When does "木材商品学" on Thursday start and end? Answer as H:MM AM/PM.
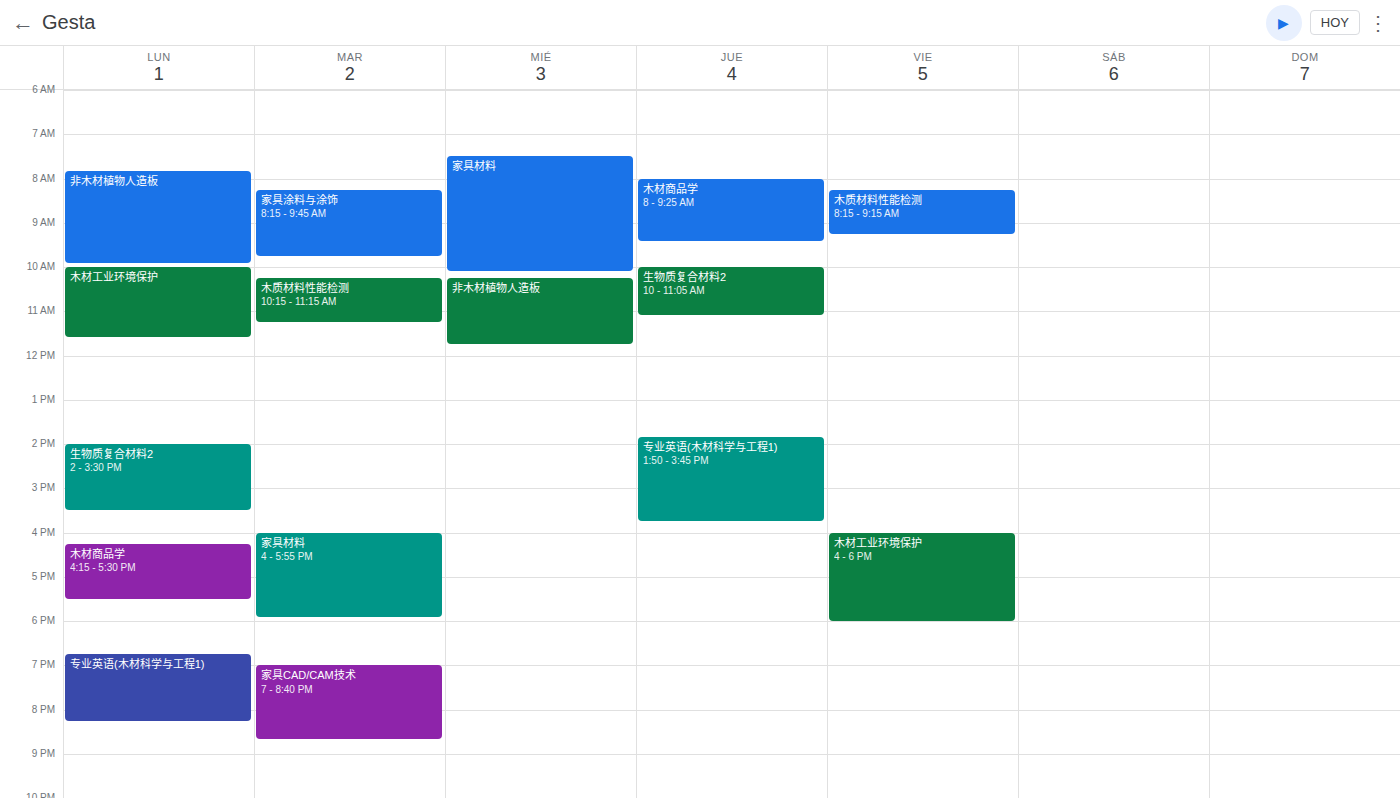
8:00 AM to 9:25 AM